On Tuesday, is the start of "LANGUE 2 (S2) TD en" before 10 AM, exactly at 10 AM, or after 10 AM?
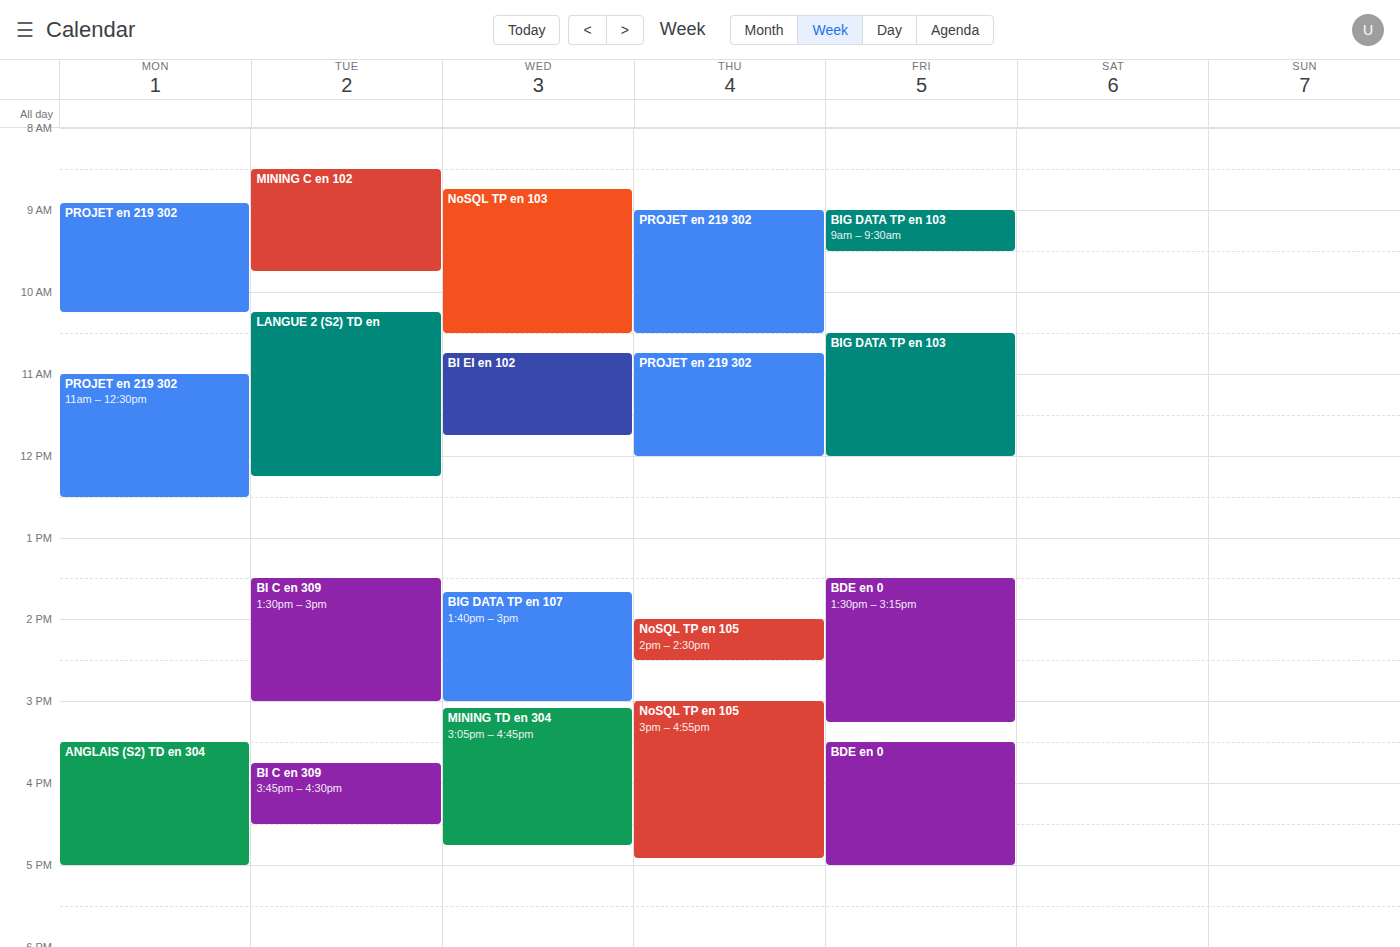
10:15 AM -- after 10 AM, 15 minutes below the 10 AM line.